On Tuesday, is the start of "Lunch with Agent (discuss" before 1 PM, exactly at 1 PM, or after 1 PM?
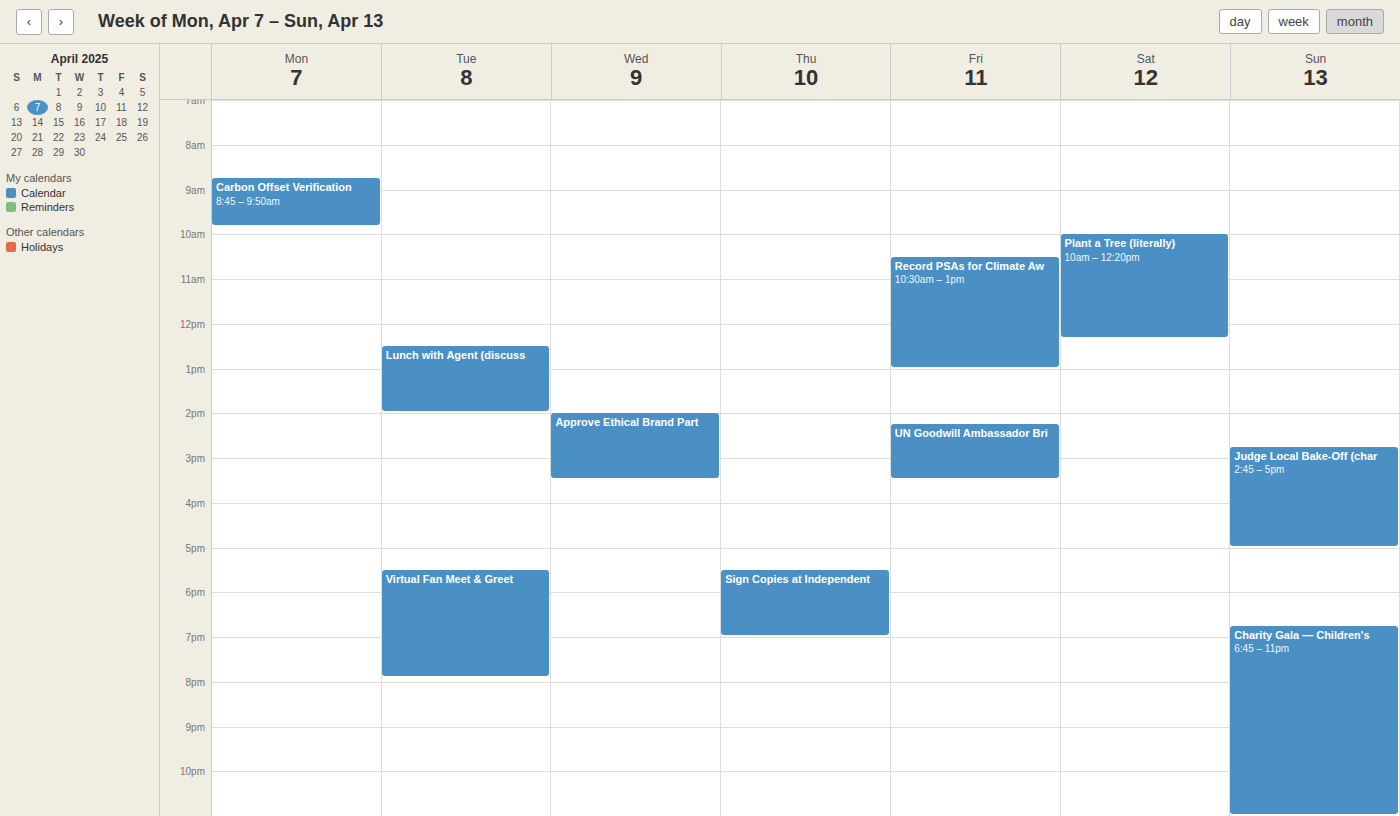
12:30 PM -- before 1 PM, 30 minutes above the 1 PM line.